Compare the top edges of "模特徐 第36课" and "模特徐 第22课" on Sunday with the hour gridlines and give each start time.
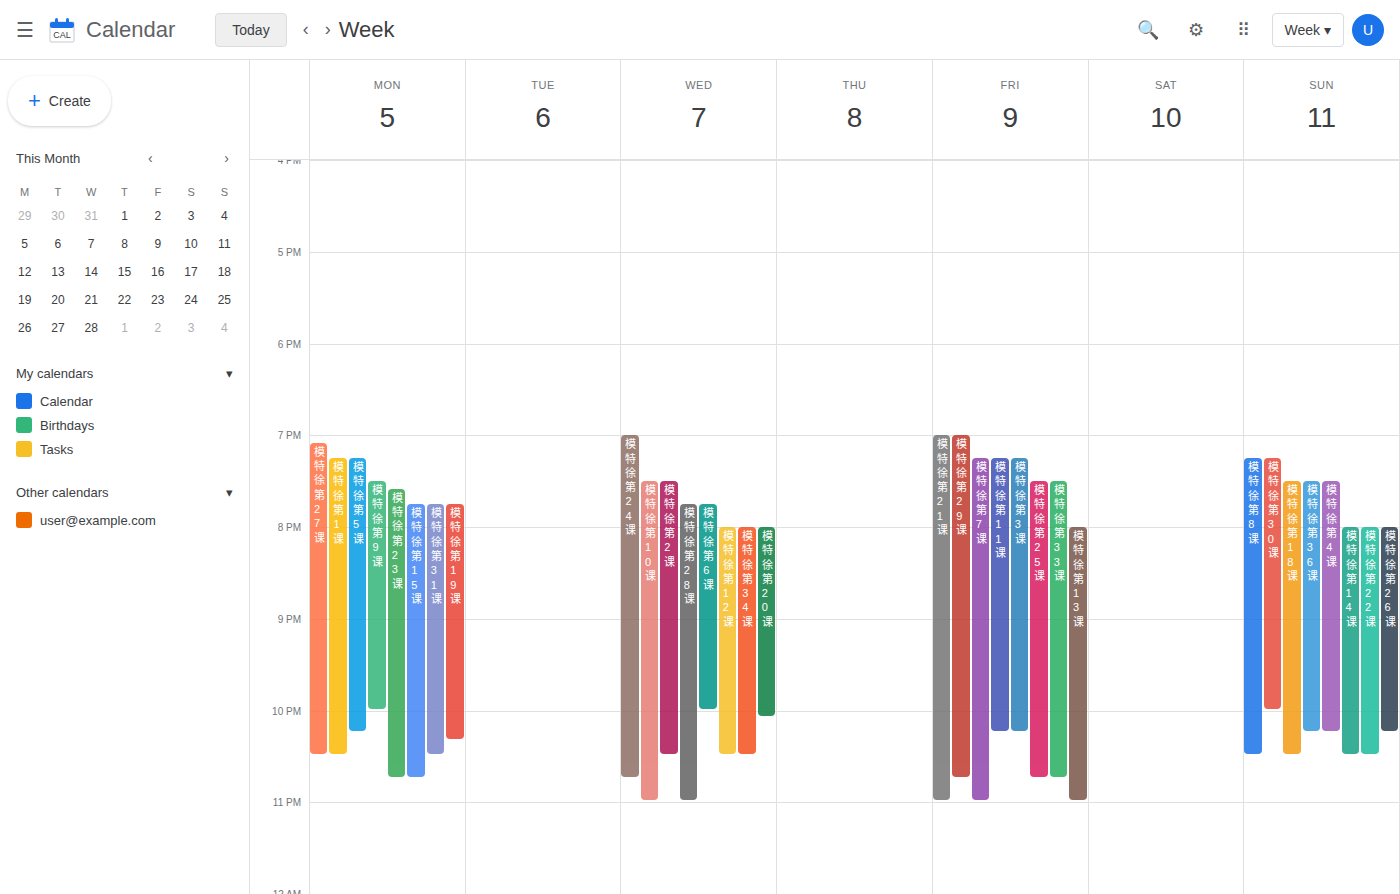
"模特徐 第36课": 7:30 PM, halfway between the 7 PM and 8 PM lines. "模特徐 第22课": 8:00 PM, exactly on the 8 PM line.